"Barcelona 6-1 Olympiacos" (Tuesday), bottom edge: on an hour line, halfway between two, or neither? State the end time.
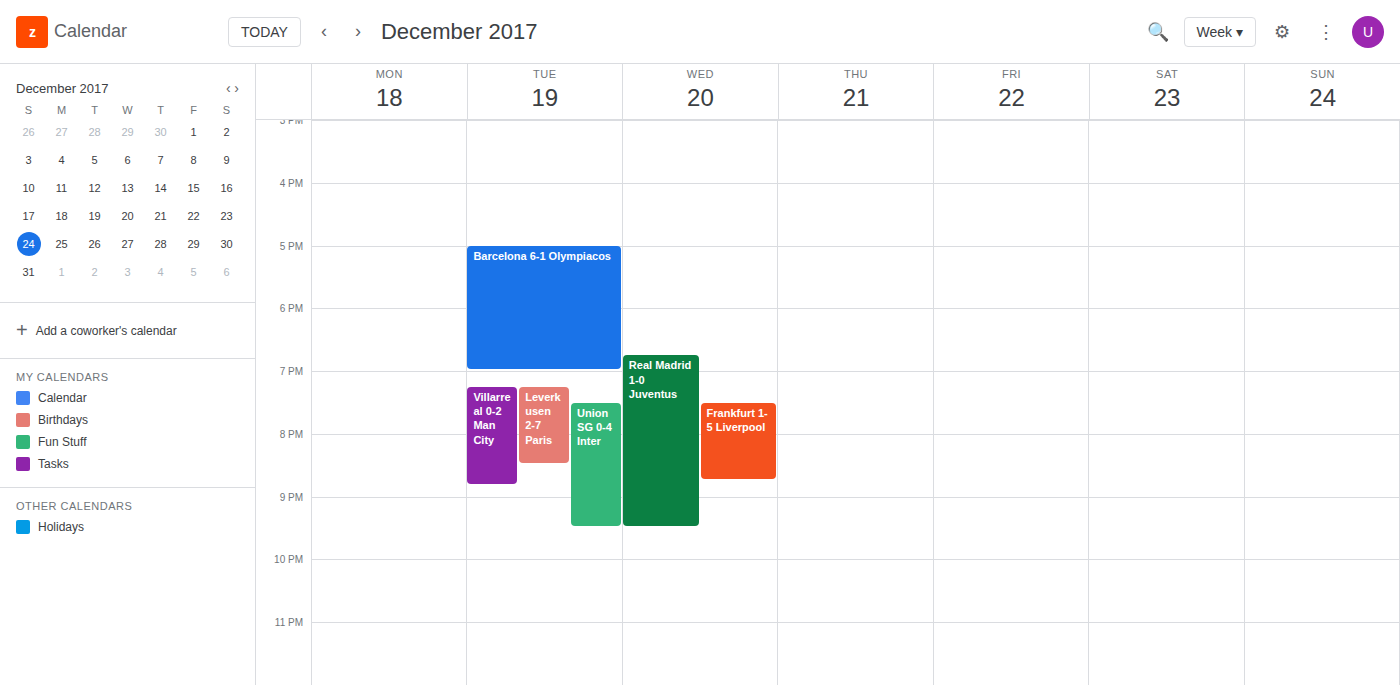
7:00 PM -- exactly on the 7 PM line.